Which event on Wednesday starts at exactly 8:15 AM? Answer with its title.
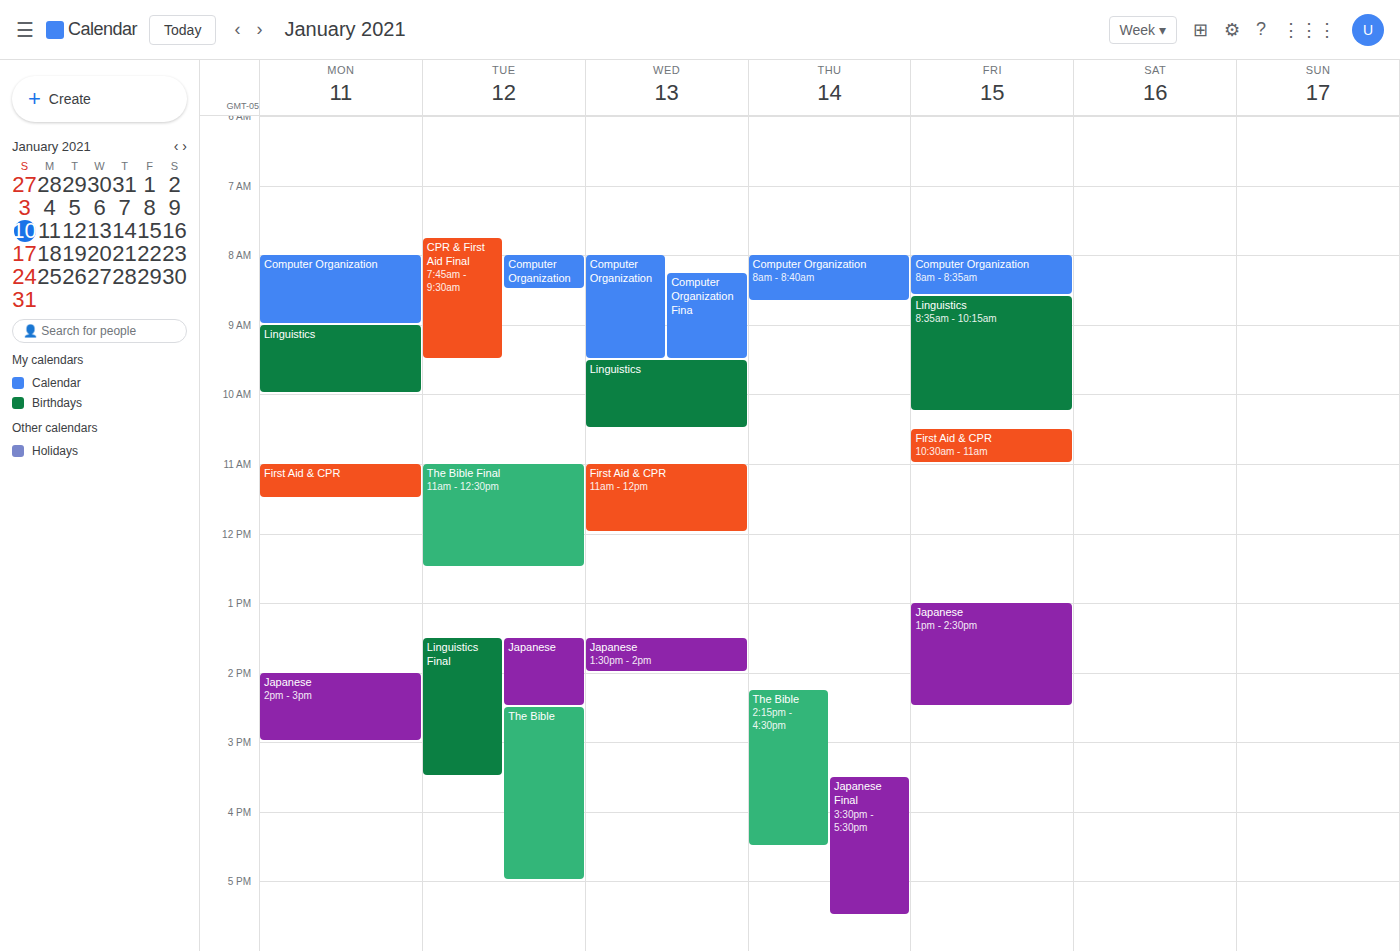
"Computer Organization Fina"